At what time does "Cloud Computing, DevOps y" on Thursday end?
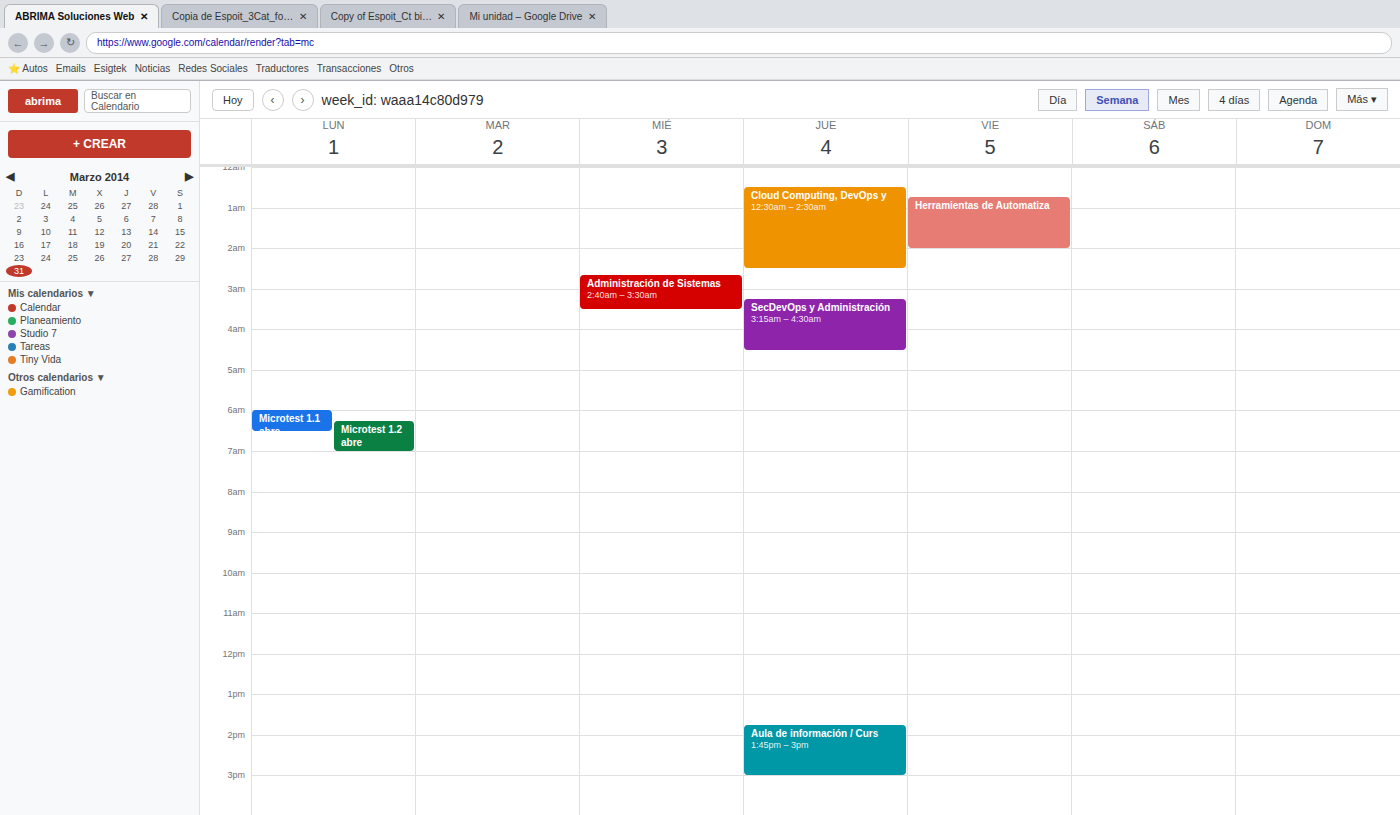
2:30 AM